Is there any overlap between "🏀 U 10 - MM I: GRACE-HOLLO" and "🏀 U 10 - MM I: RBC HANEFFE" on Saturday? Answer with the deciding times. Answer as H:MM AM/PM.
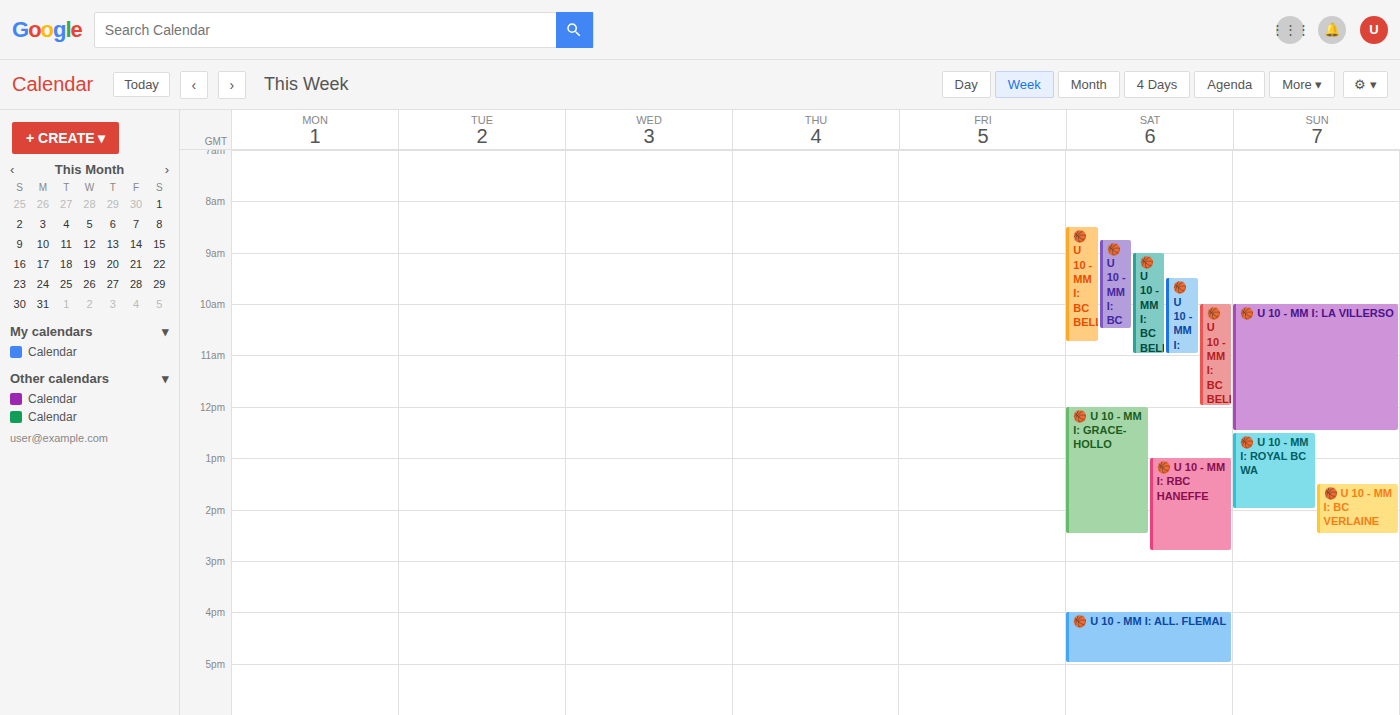
"🏀 U 10 - MM I: RBC HANEFFE" starts at 1:00 PM, before "🏀 U 10 - MM I: GRACE-HOLLO" ends at 2:30 PM -- they overlap.